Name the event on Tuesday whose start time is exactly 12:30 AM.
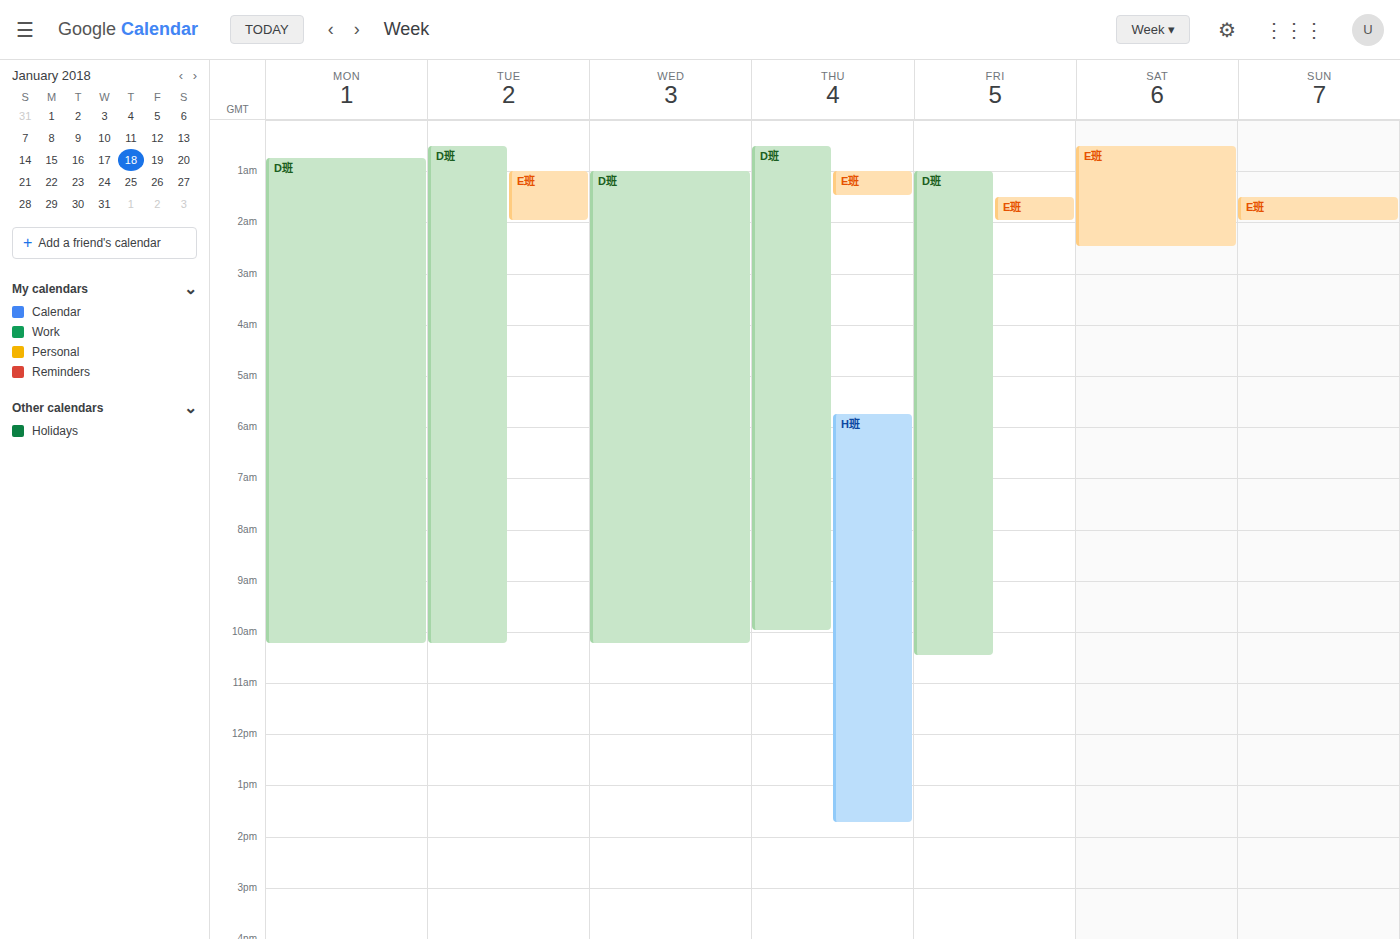
"D班"